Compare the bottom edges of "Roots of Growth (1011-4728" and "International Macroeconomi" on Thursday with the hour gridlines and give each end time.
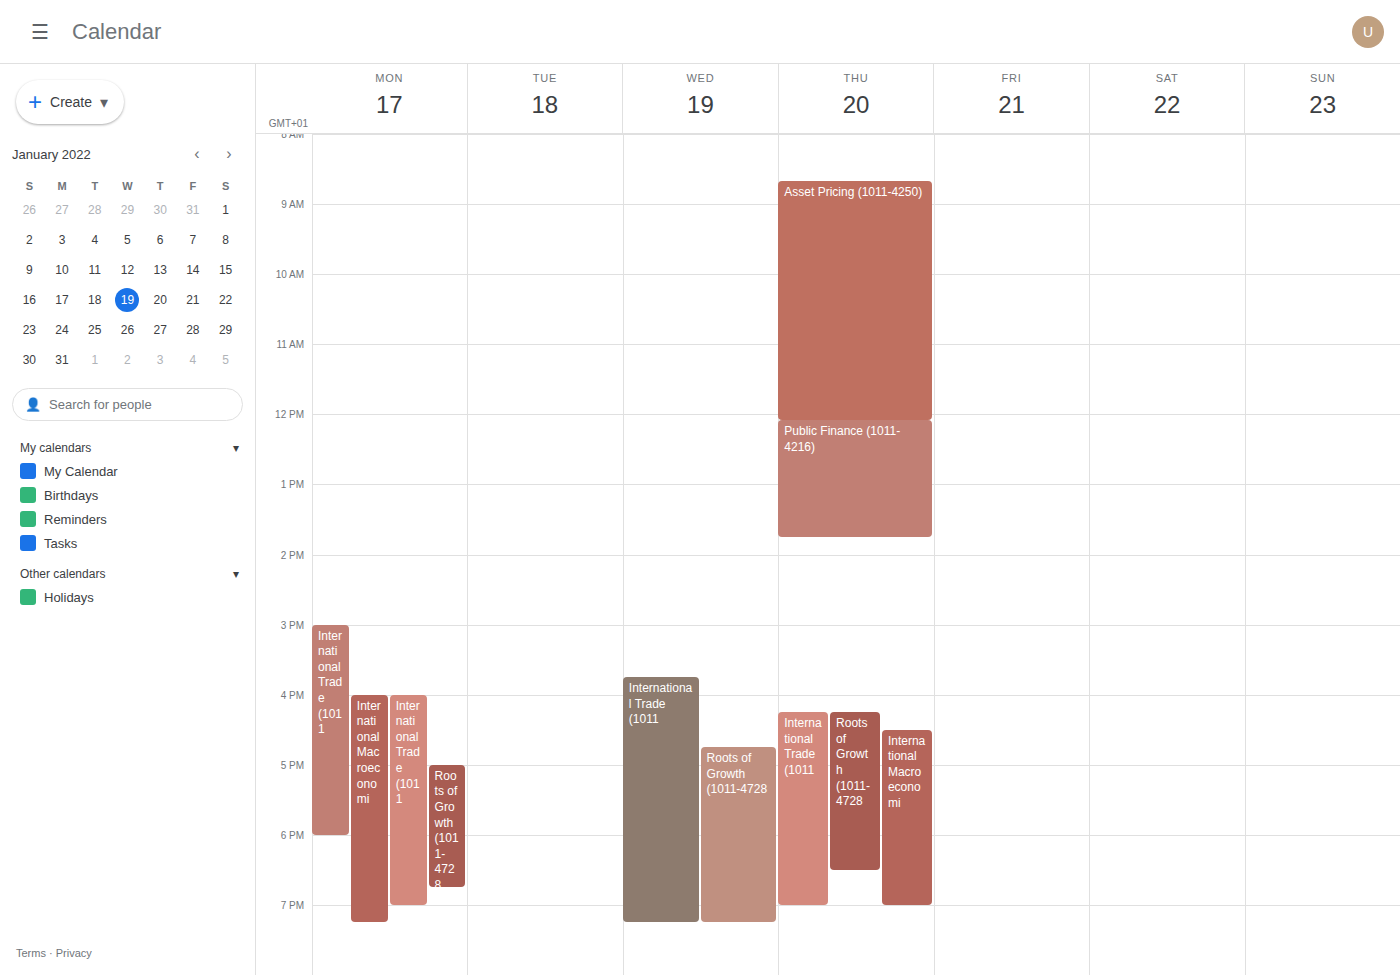
"Roots of Growth (1011-4728": 6:30 PM, halfway between the 6 PM and 7 PM lines. "International Macroeconomi": 7:00 PM, exactly on the 7 PM line.